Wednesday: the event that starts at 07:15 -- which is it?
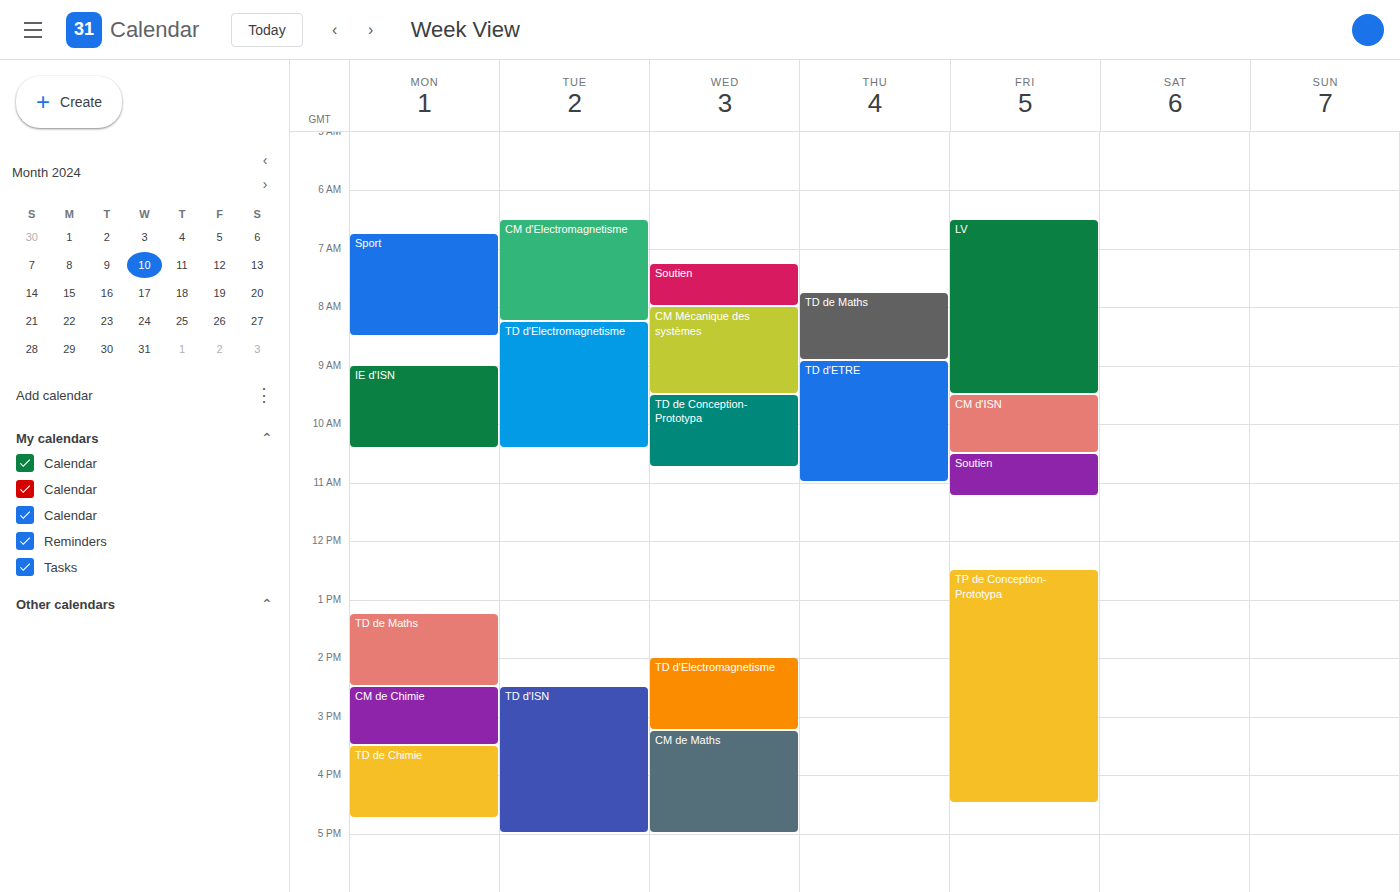
"Soutien"